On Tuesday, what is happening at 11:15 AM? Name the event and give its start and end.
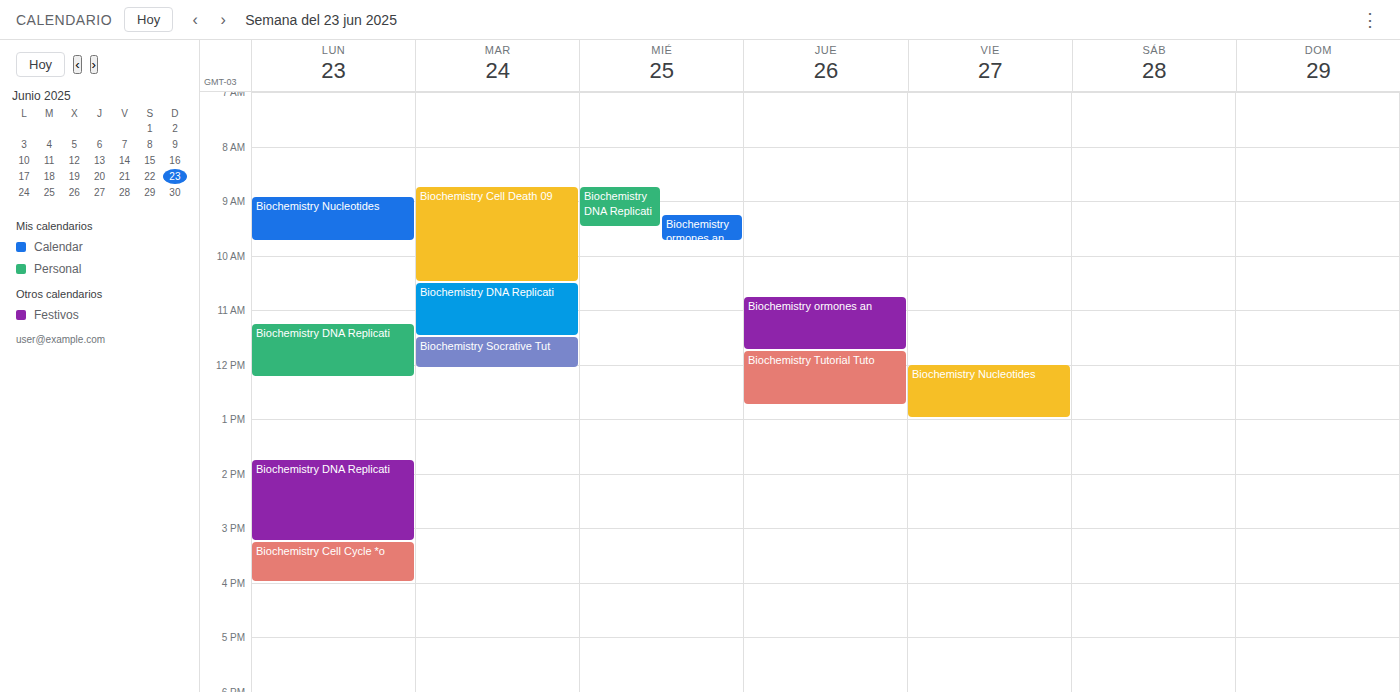
"Biochemistry DNA Replicati", 10:30 AM to 11:30 AM